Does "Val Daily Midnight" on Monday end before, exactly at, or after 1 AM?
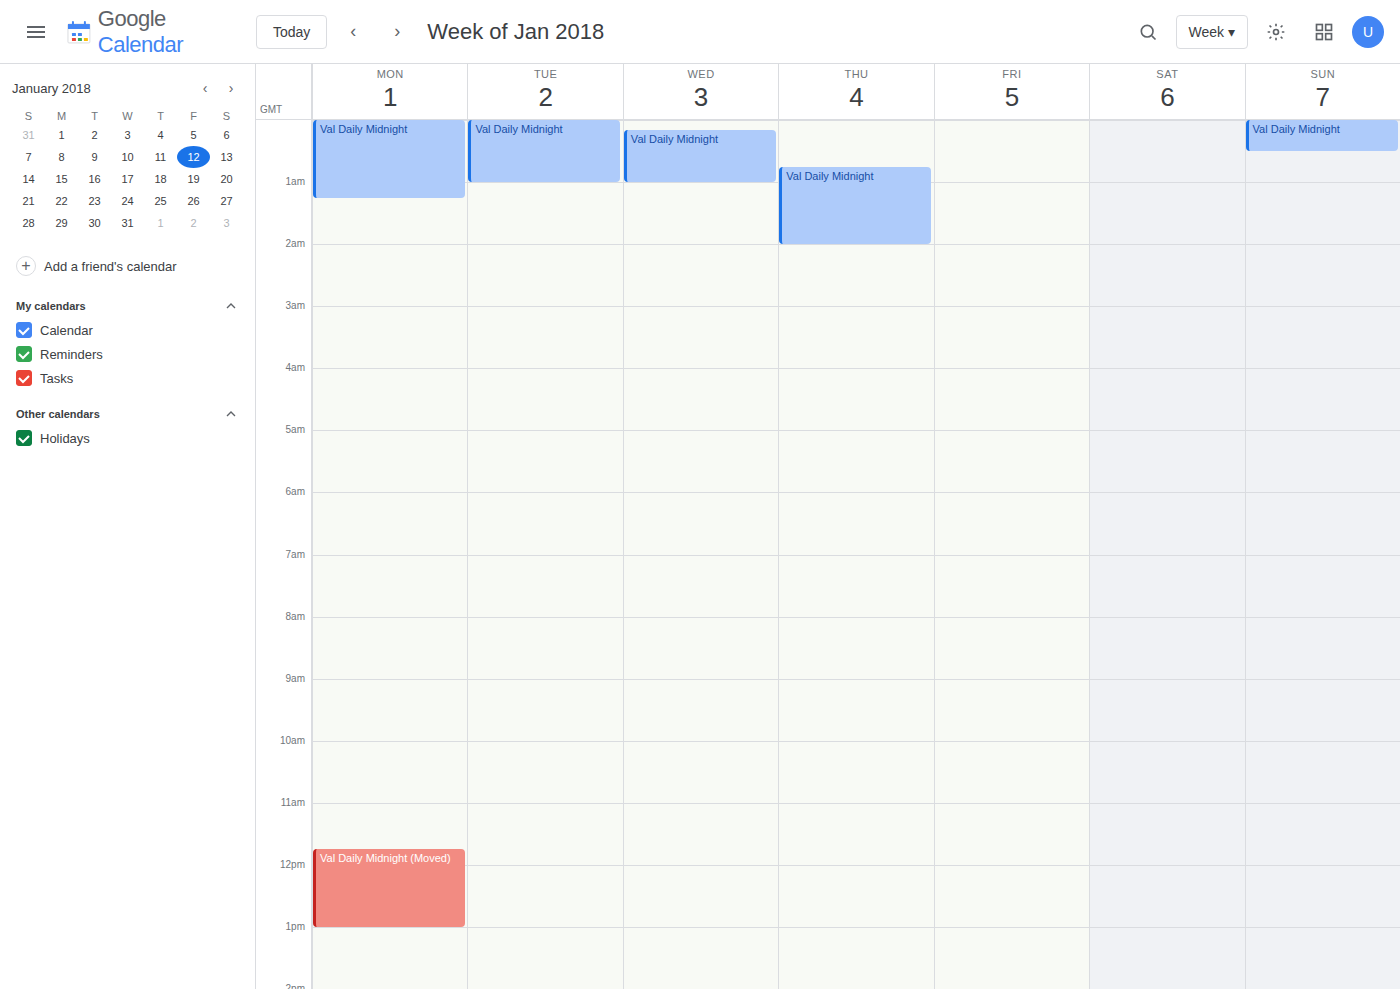
1:15 AM -- after 1 AM, 15 minutes below the 1 AM line.